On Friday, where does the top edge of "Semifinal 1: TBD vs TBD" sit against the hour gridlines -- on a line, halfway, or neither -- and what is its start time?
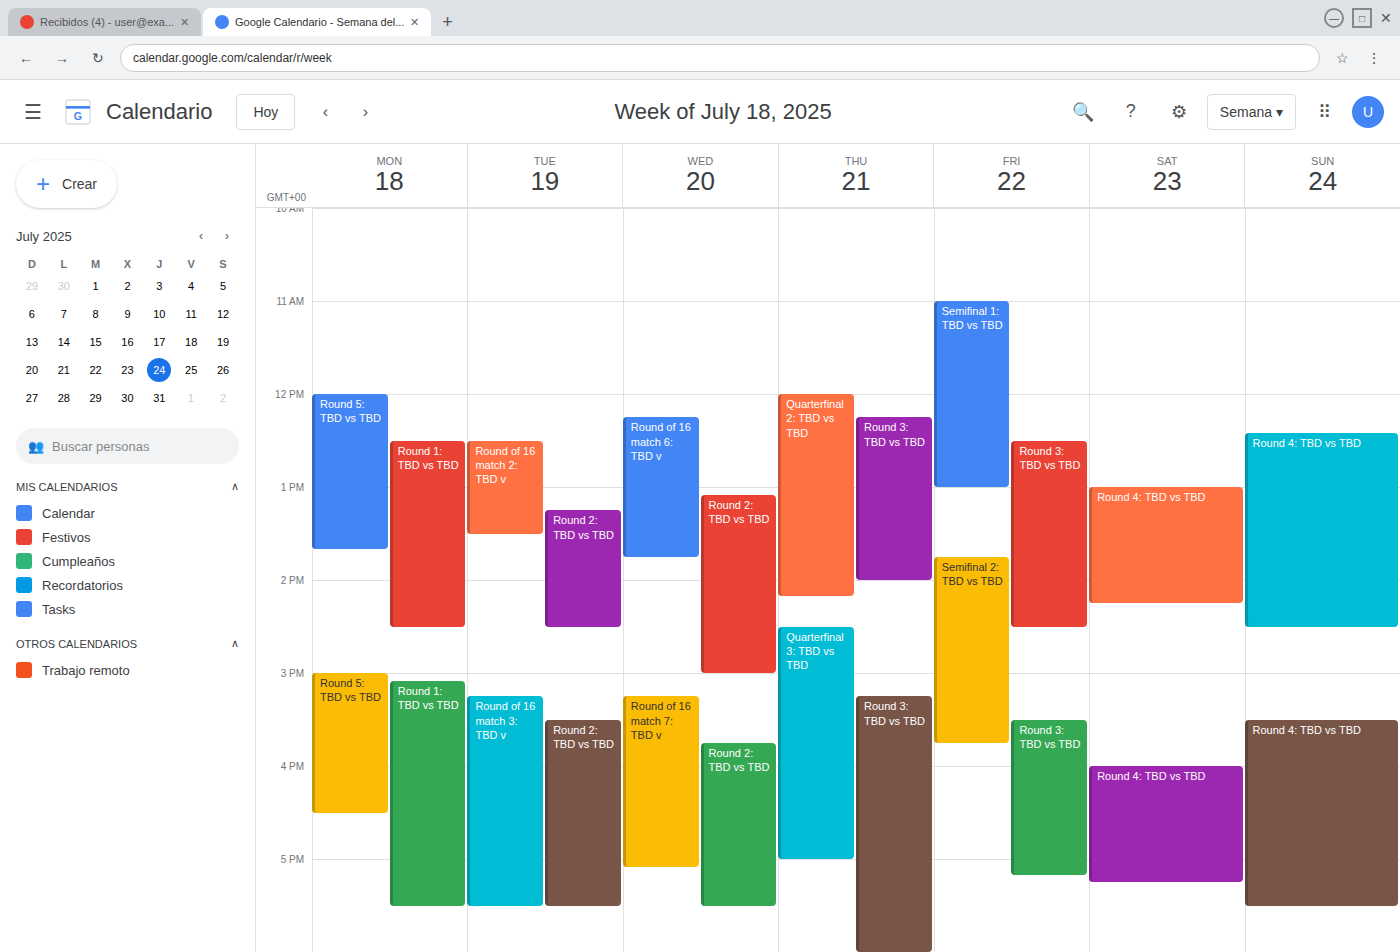
11:00 AM -- exactly on the 11 AM line.